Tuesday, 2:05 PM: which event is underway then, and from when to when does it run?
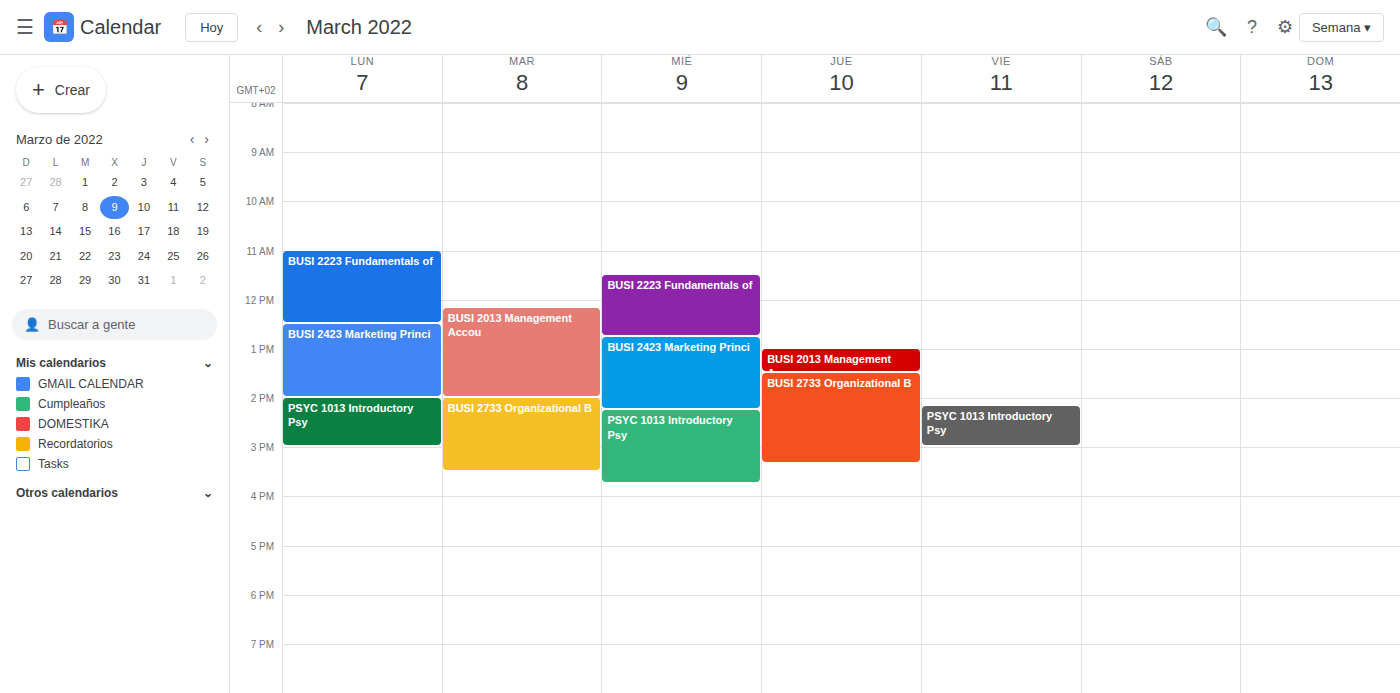
"BUSI 2733 Organizational B", 2:00 PM to 3:30 PM